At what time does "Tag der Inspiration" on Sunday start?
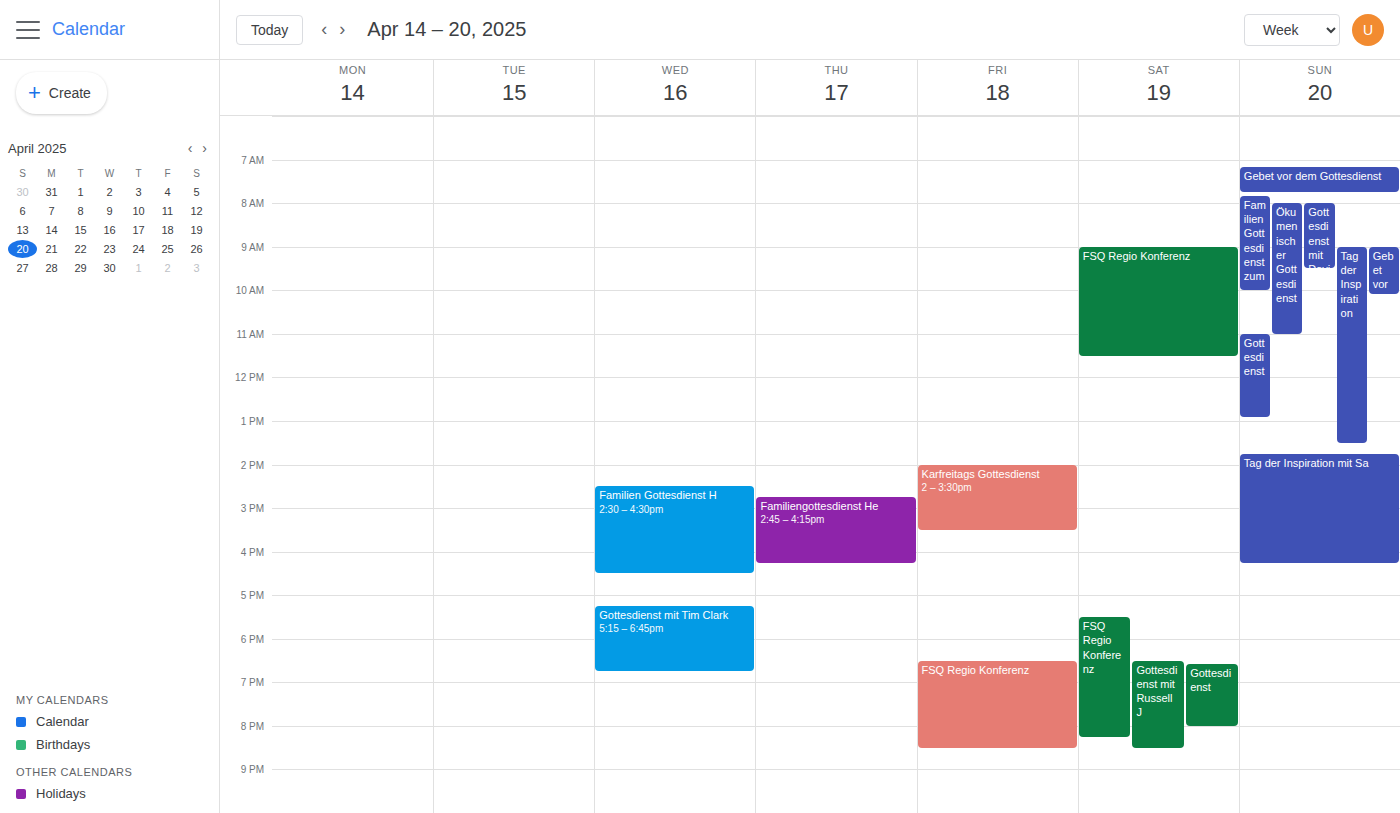
9:00 AM